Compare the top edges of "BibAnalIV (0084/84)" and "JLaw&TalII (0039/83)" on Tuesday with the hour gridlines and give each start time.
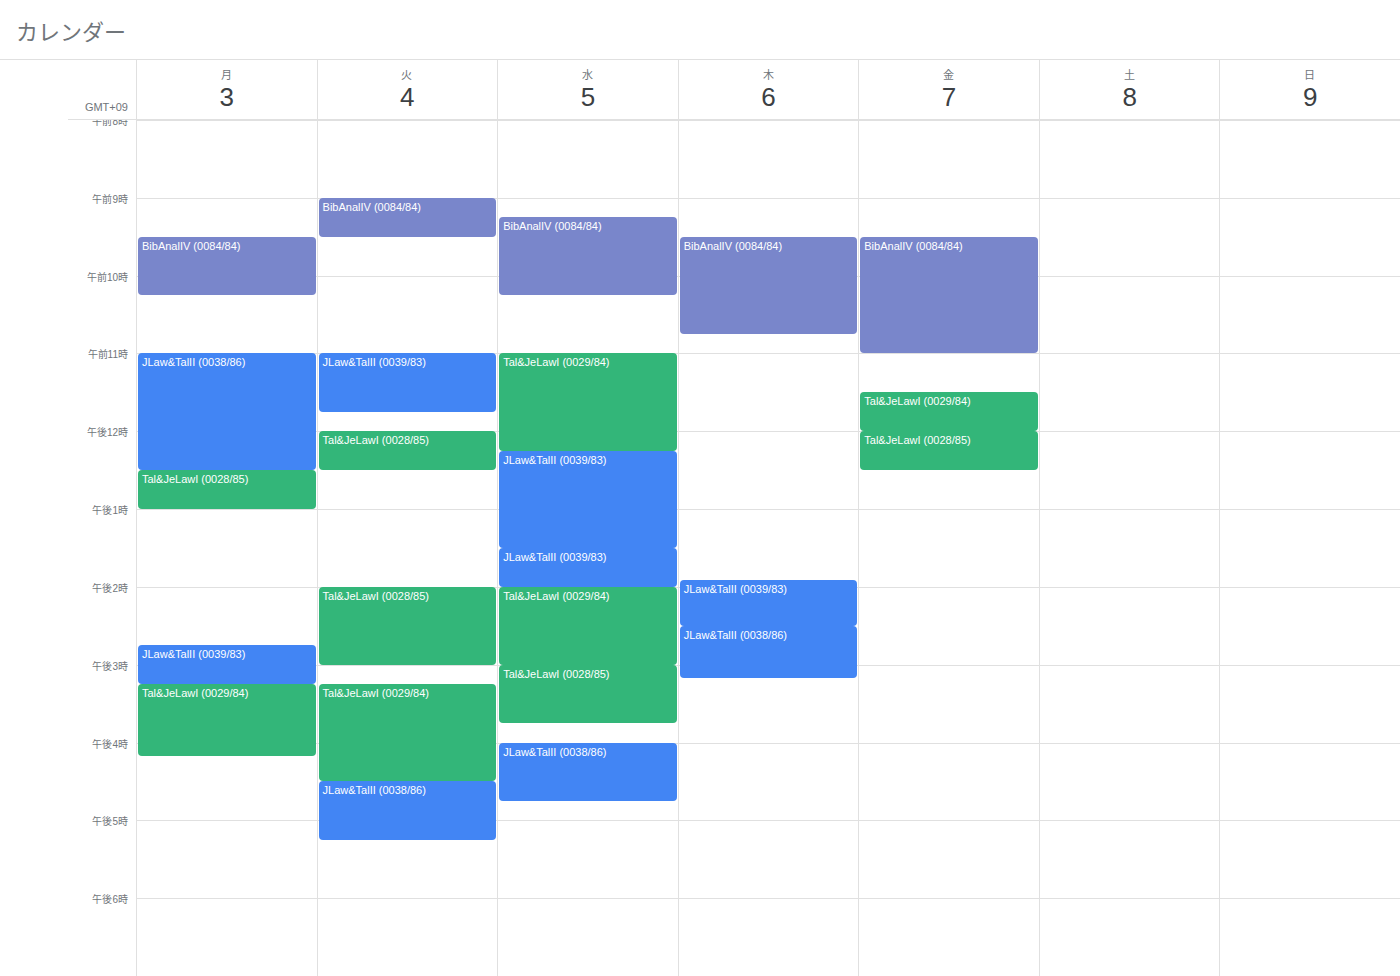
"BibAnalIV (0084/84)": 9:00 AM, exactly on the 9 AM line. "JLaw&TalII (0039/83)": 11:00 AM, exactly on the 11 AM line.